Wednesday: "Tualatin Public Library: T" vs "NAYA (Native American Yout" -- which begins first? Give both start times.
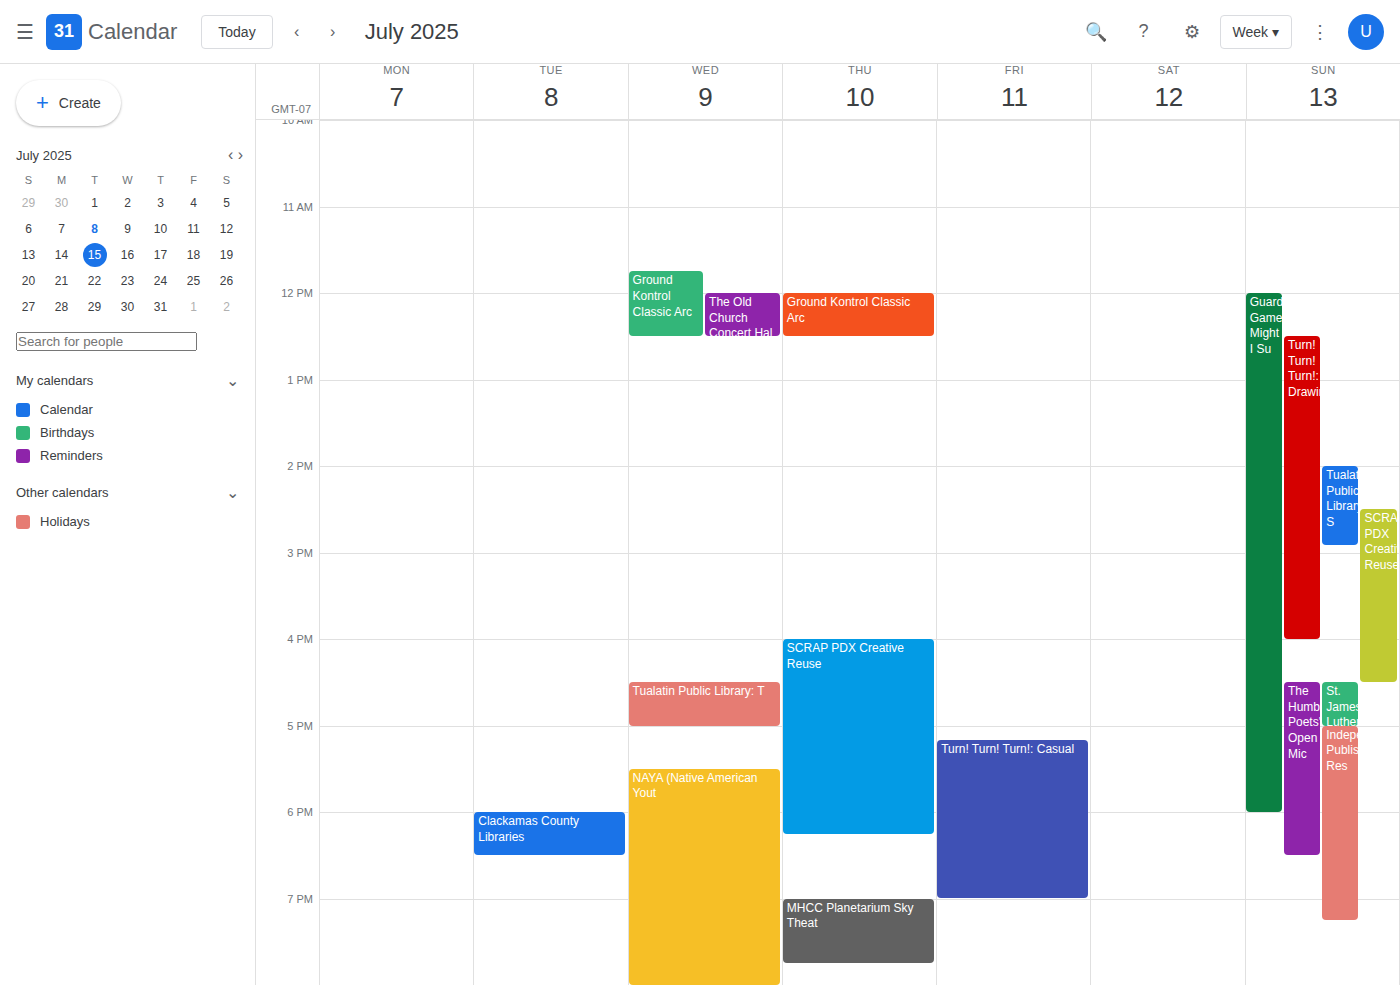
"Tualatin Public Library: T" 4:30 PM; "NAYA (Native American Yout" 5:30 PM.